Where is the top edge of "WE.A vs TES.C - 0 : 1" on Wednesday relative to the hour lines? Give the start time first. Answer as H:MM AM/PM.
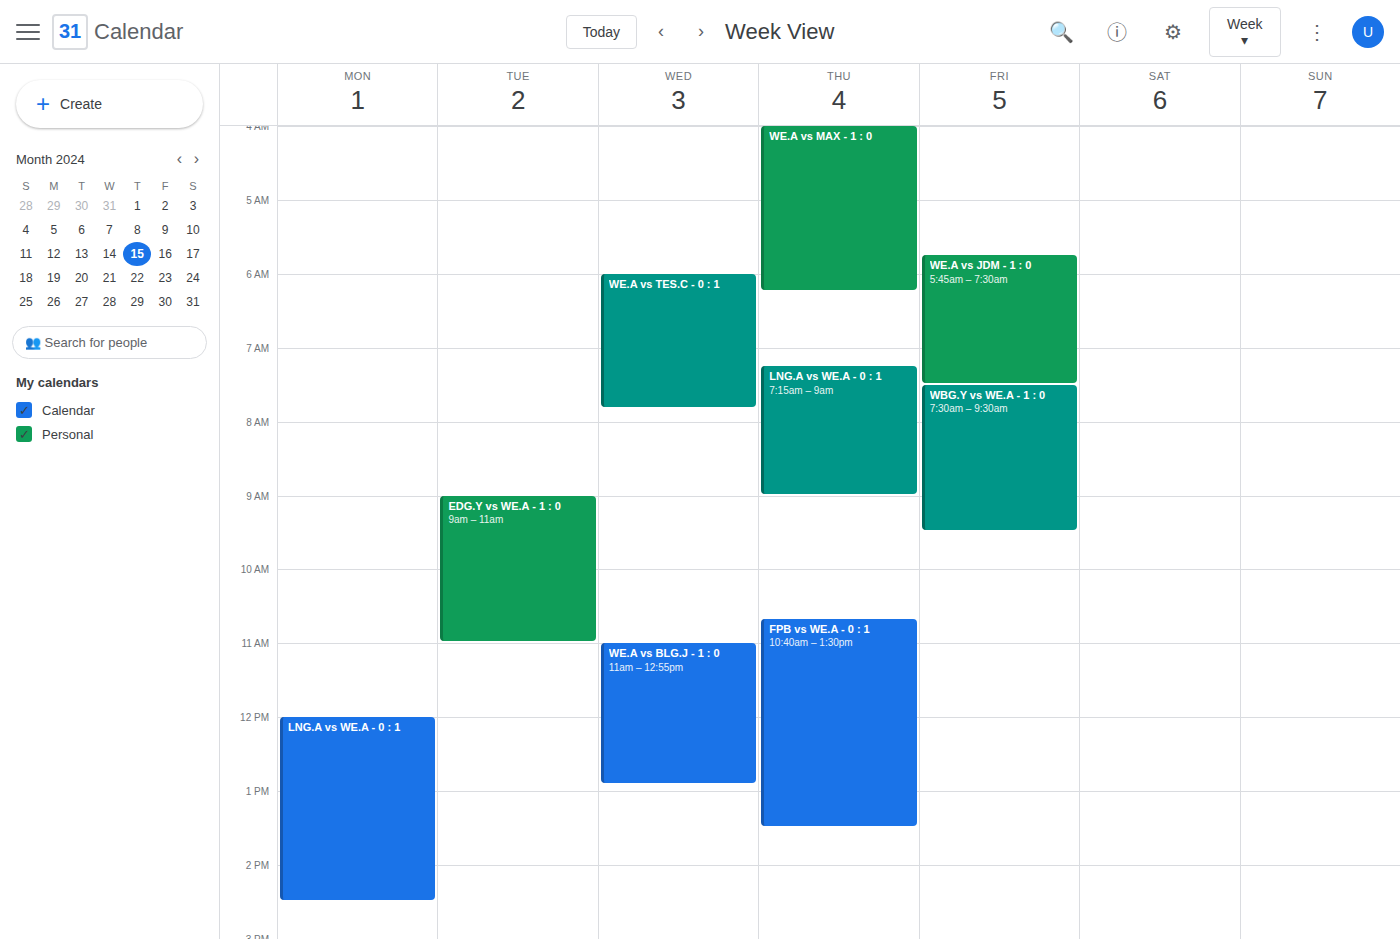
6:00 AM -- exactly on the 6 AM line.